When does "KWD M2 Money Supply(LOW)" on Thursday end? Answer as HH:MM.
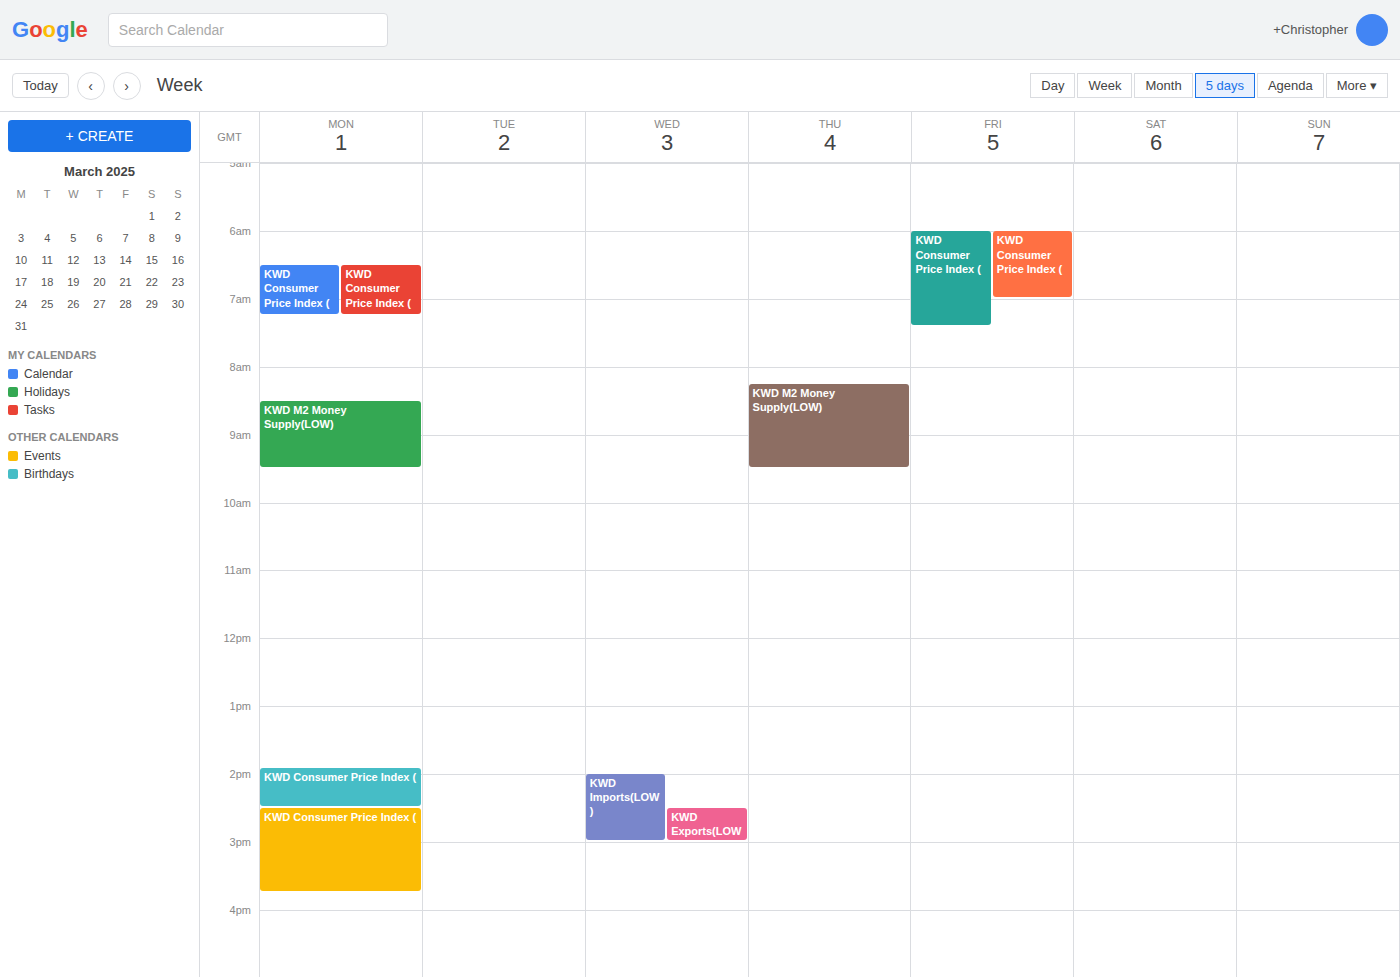
09:30